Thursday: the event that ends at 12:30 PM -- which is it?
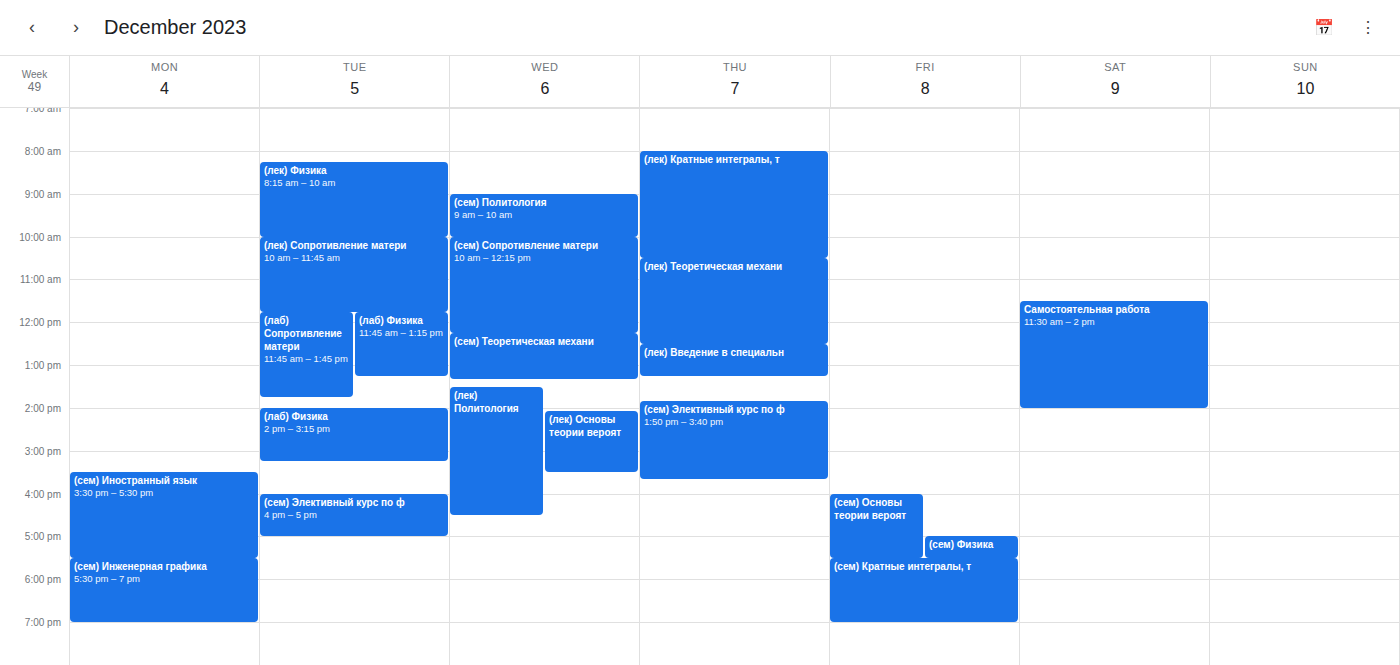
"(лек) Теоретическая механи"